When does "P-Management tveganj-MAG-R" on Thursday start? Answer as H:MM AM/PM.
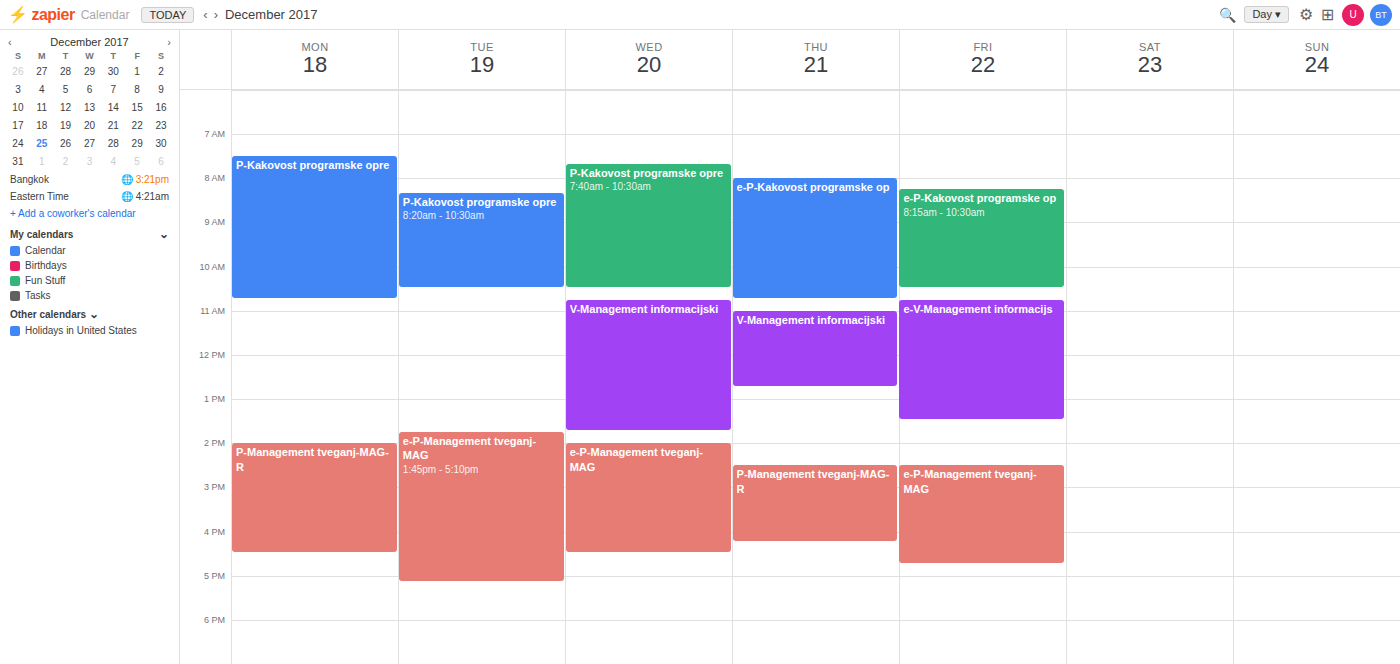
2:30 PM